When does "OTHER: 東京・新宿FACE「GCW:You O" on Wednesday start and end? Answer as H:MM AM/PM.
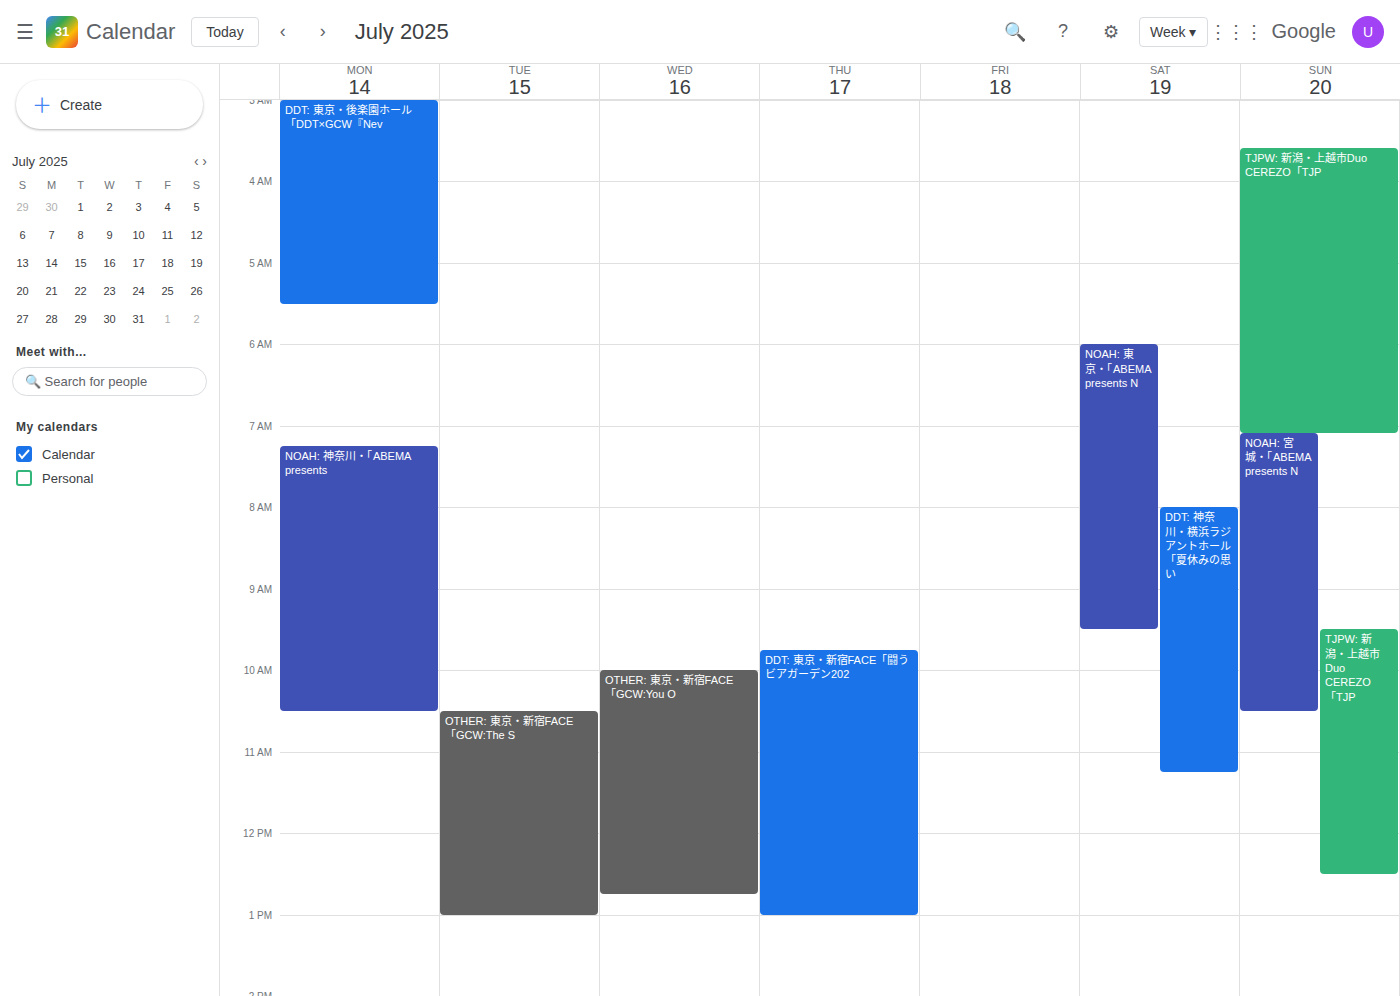
10:00 AM to 12:45 PM